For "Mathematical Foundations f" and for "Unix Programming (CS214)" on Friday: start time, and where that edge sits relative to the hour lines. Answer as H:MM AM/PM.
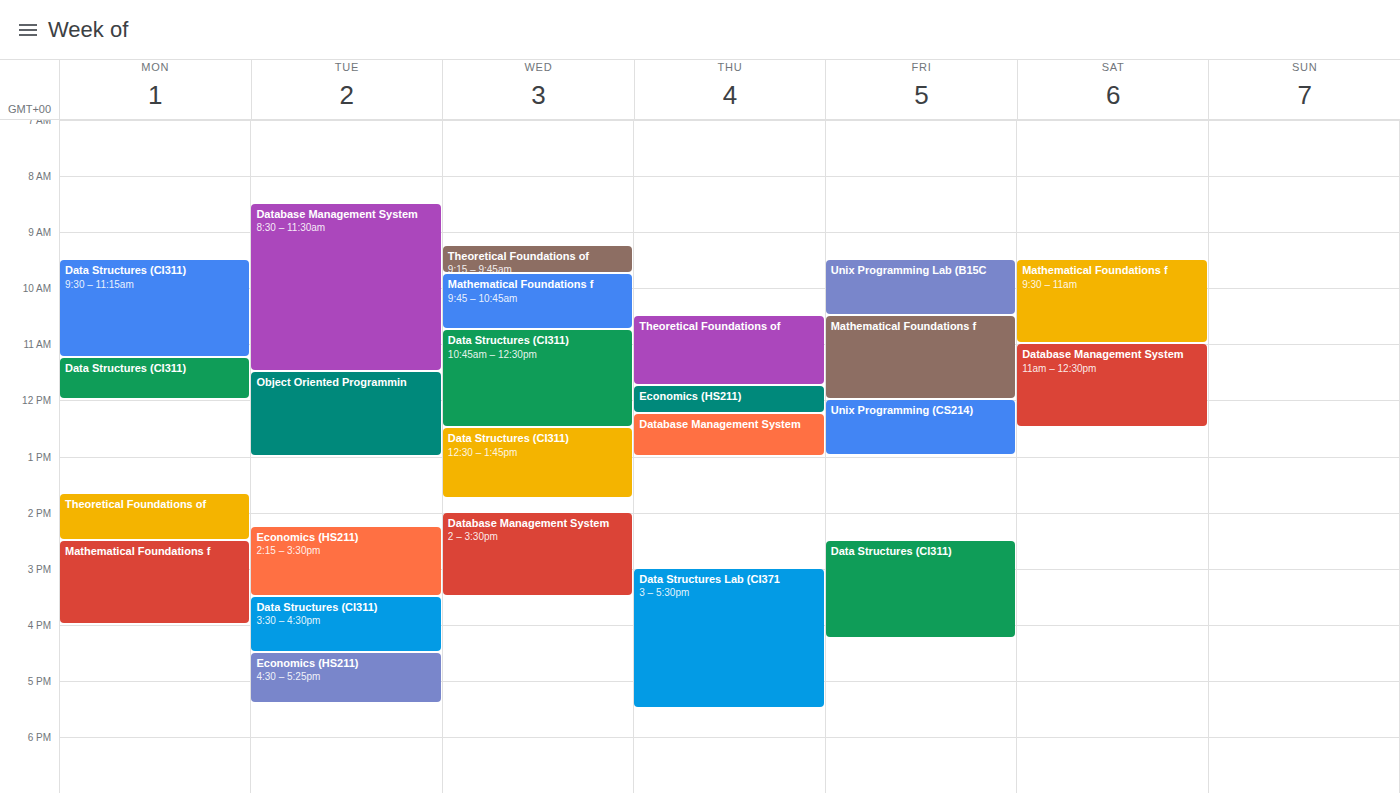
"Mathematical Foundations f": 10:30 AM, halfway between the 10 AM and 11 AM lines. "Unix Programming (CS214)": 12:00 PM, exactly on the 12 PM line.